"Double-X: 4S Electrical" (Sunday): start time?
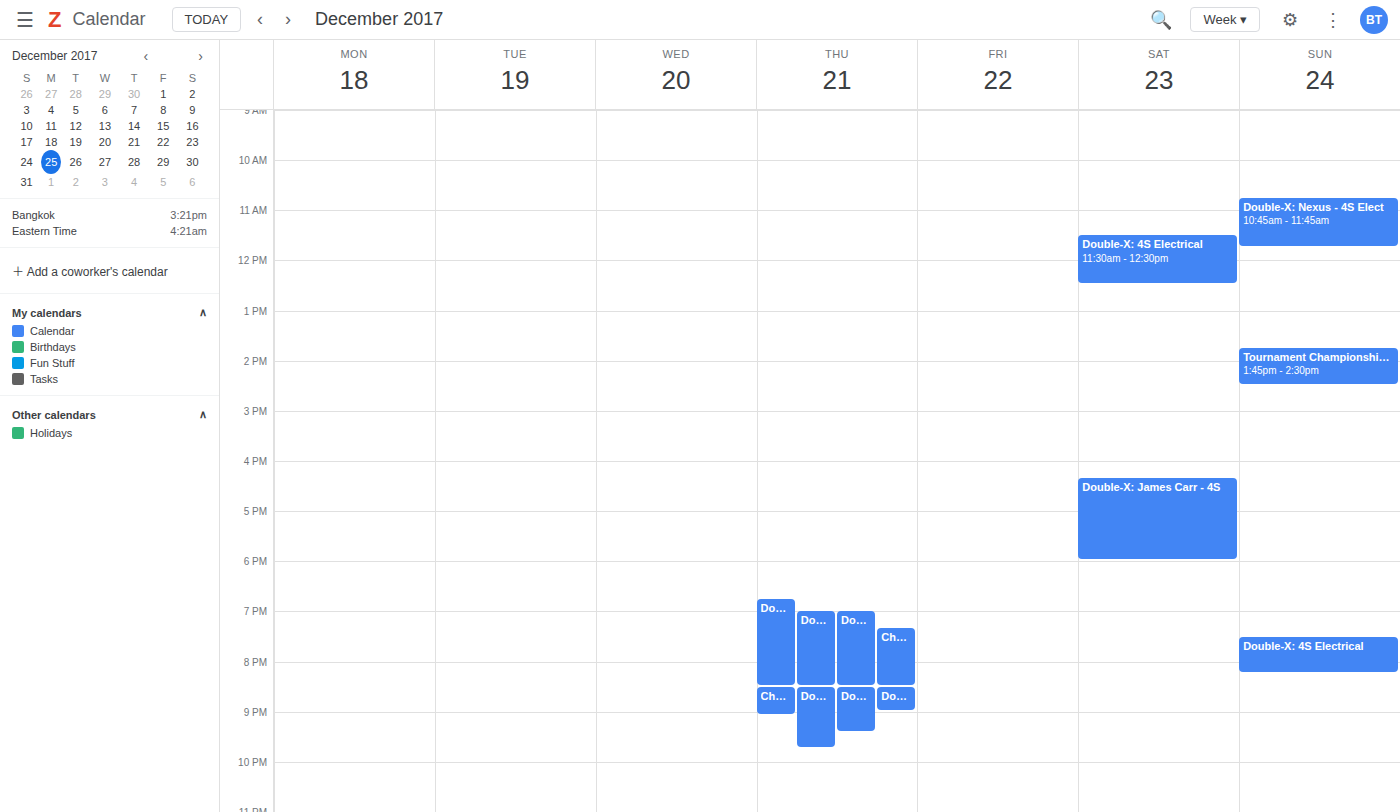
7:30 PM